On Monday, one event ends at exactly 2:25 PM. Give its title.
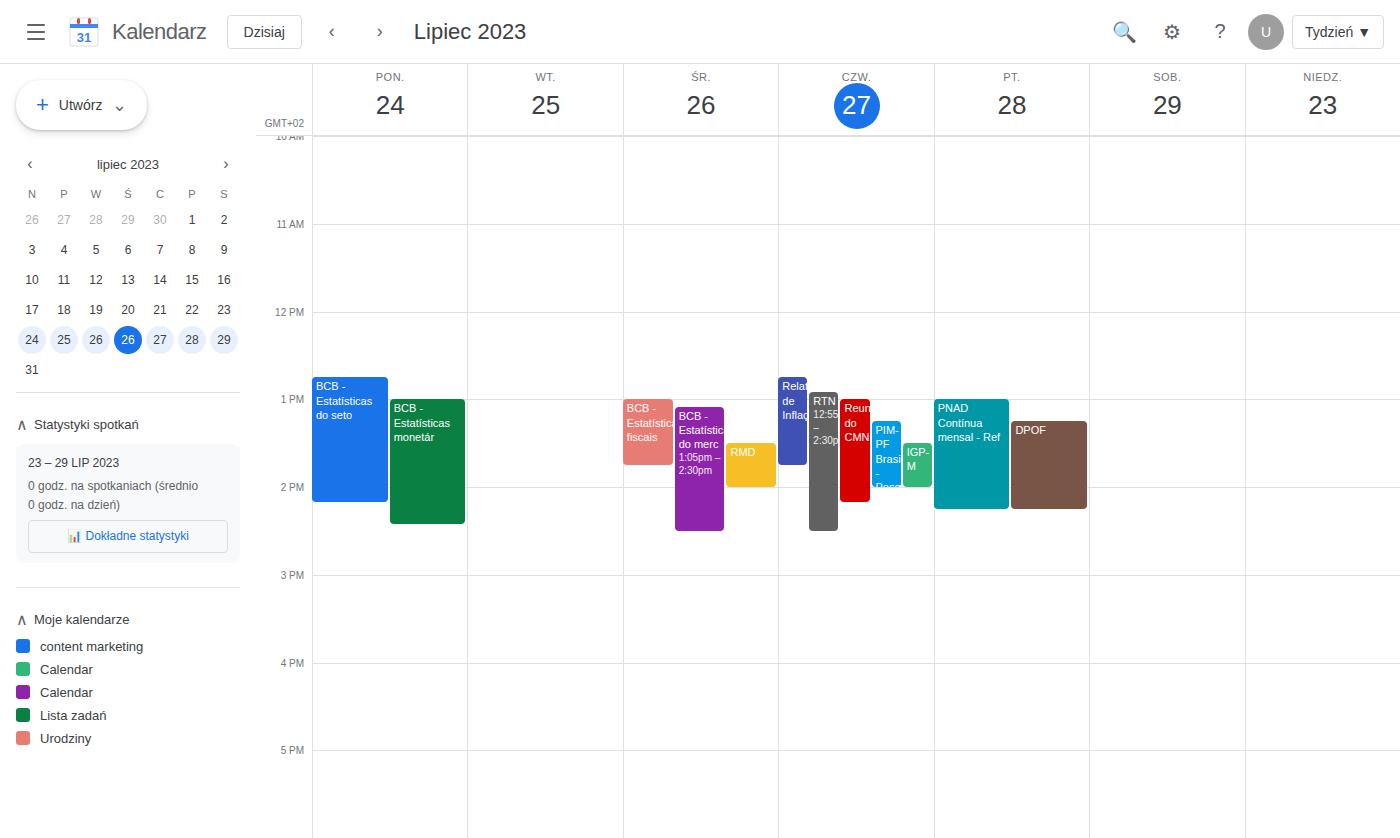
"BCB - Estatísticas monetár"